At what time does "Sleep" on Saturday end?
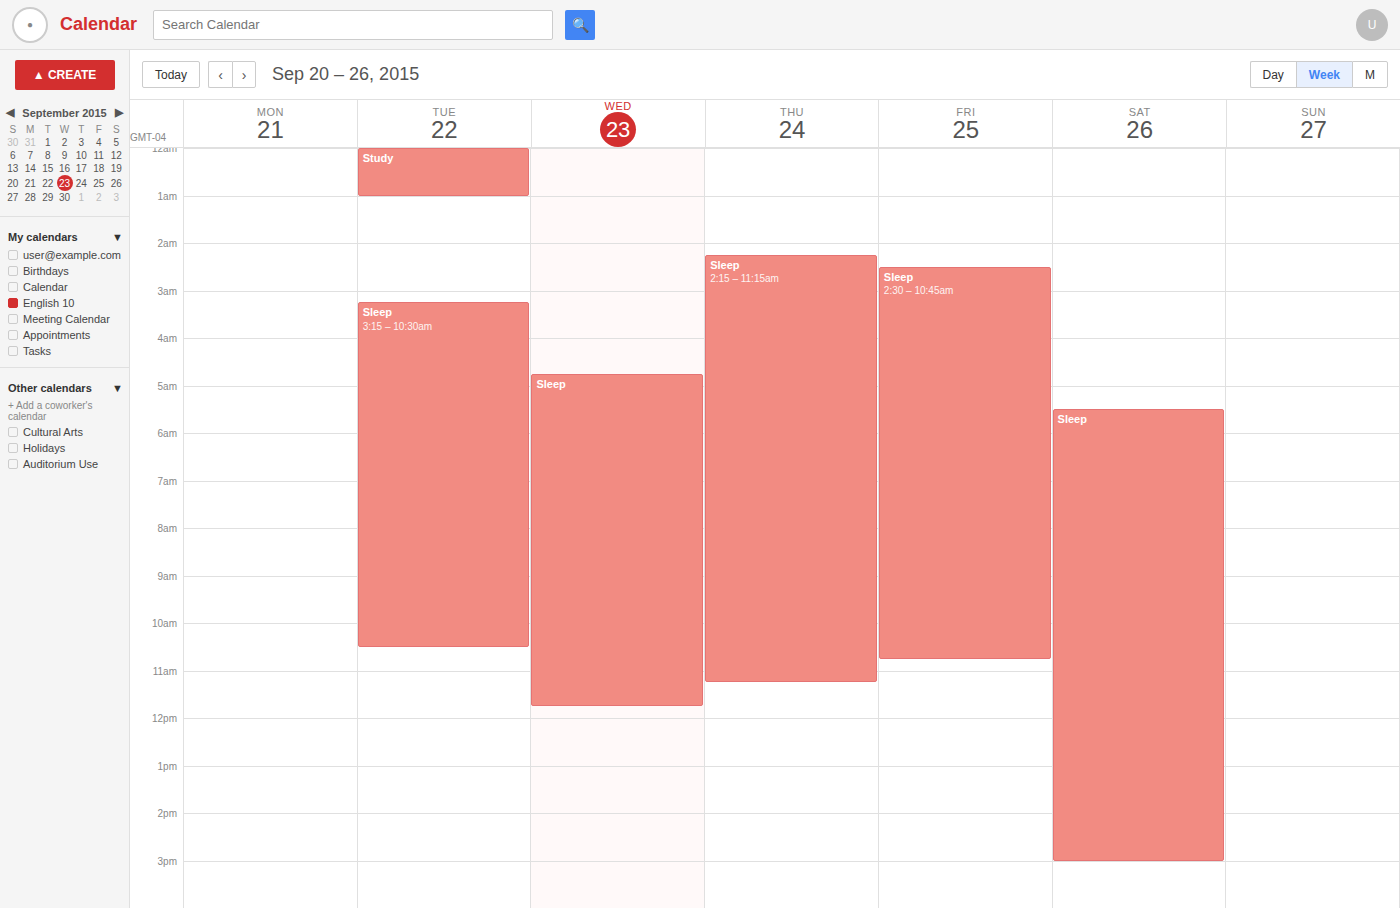
3:00 PM